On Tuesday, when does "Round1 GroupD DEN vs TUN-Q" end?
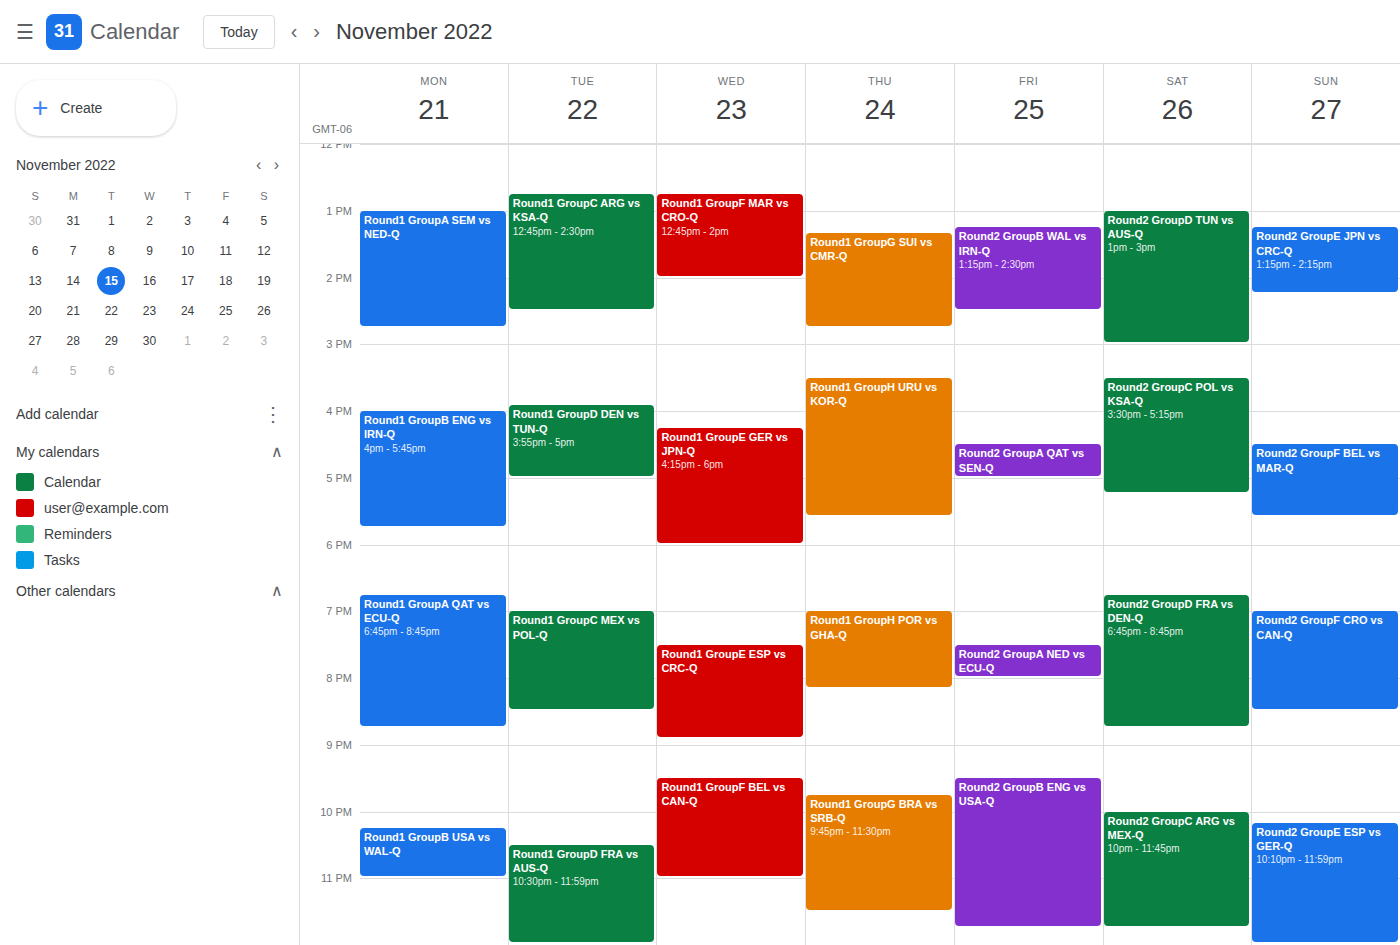
5:00 PM